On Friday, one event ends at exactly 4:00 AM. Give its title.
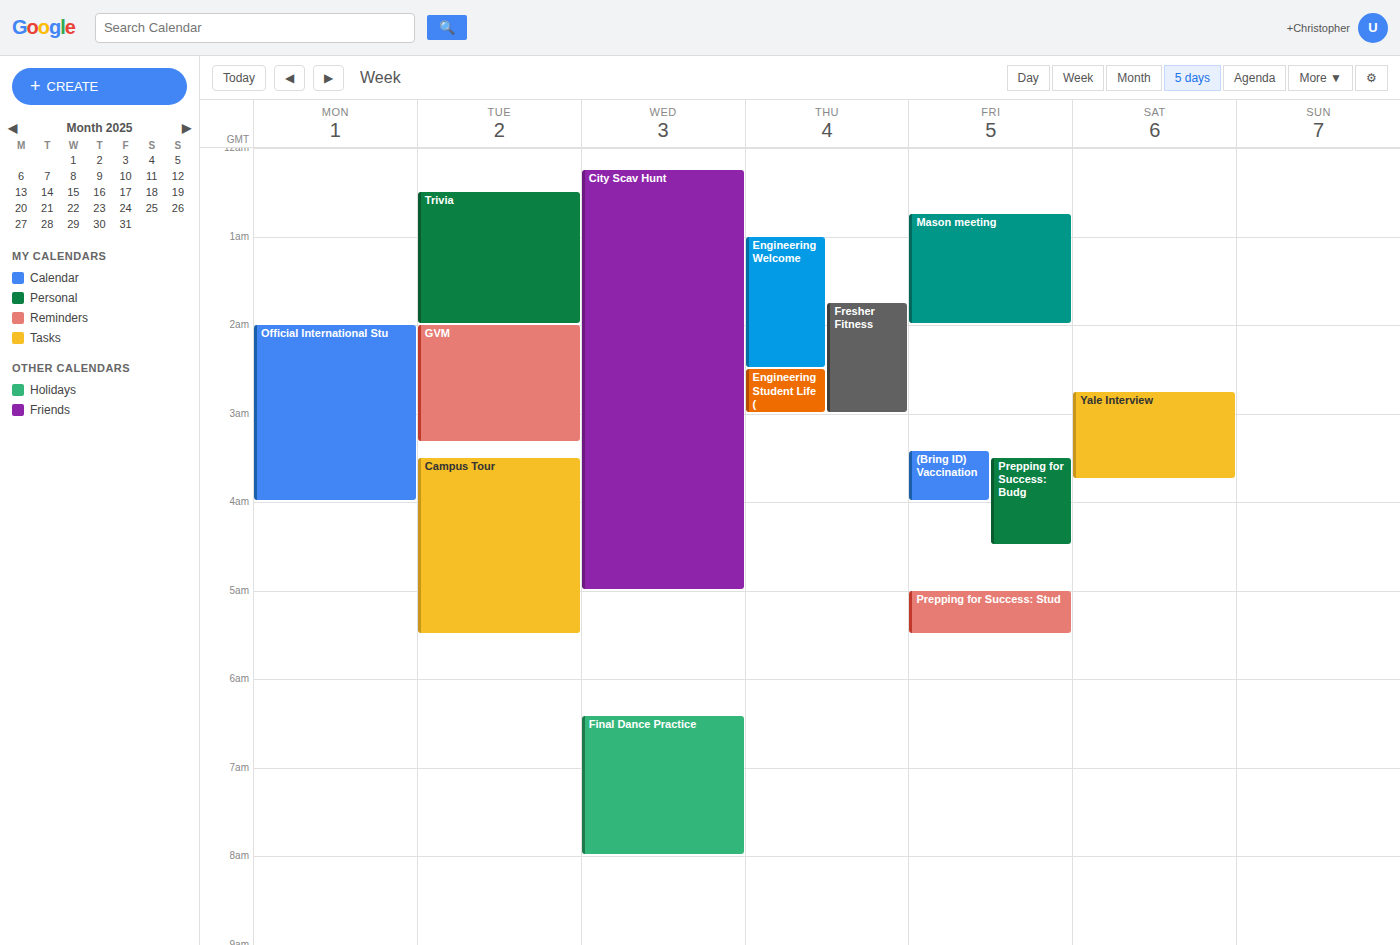
"(Bring ID) Vaccination"